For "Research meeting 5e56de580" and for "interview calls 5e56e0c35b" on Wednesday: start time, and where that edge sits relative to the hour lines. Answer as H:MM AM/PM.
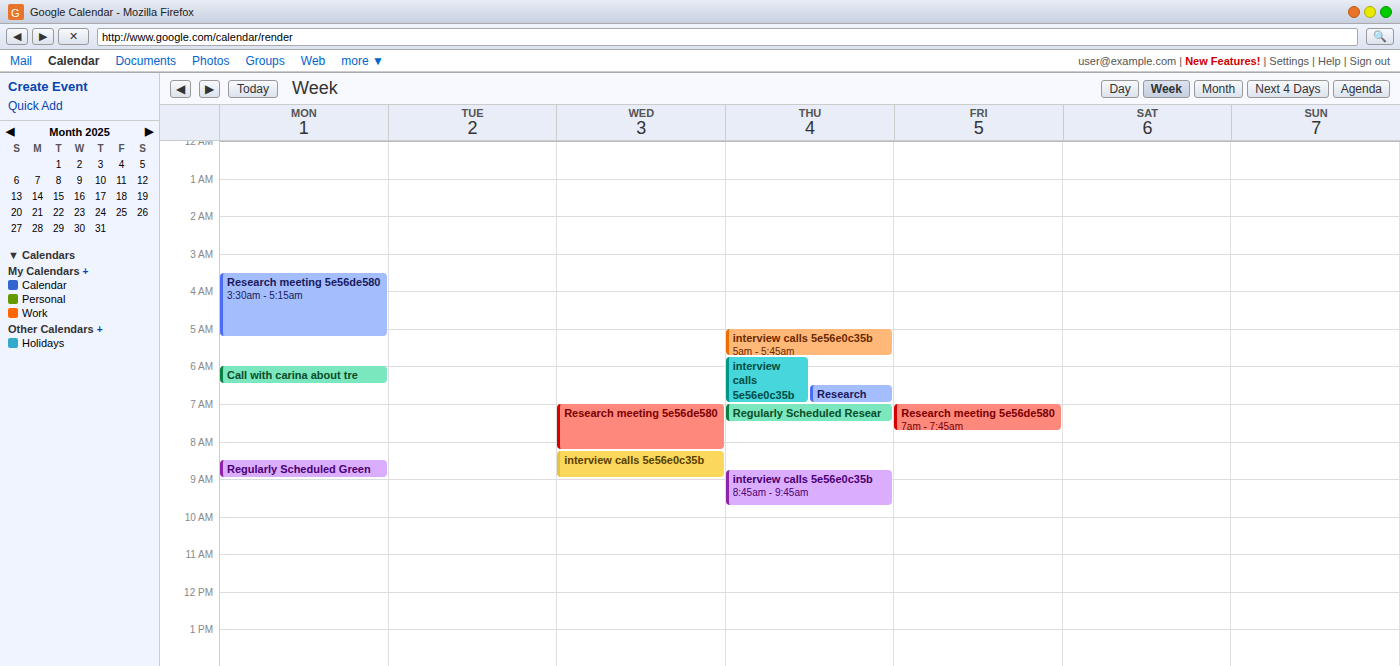
"Research meeting 5e56de580": 7:00 AM, exactly on the 7 AM line. "interview calls 5e56e0c35b": 8:15 AM, neither: a quarter of the way from the 8 AM line to the 9 AM line.